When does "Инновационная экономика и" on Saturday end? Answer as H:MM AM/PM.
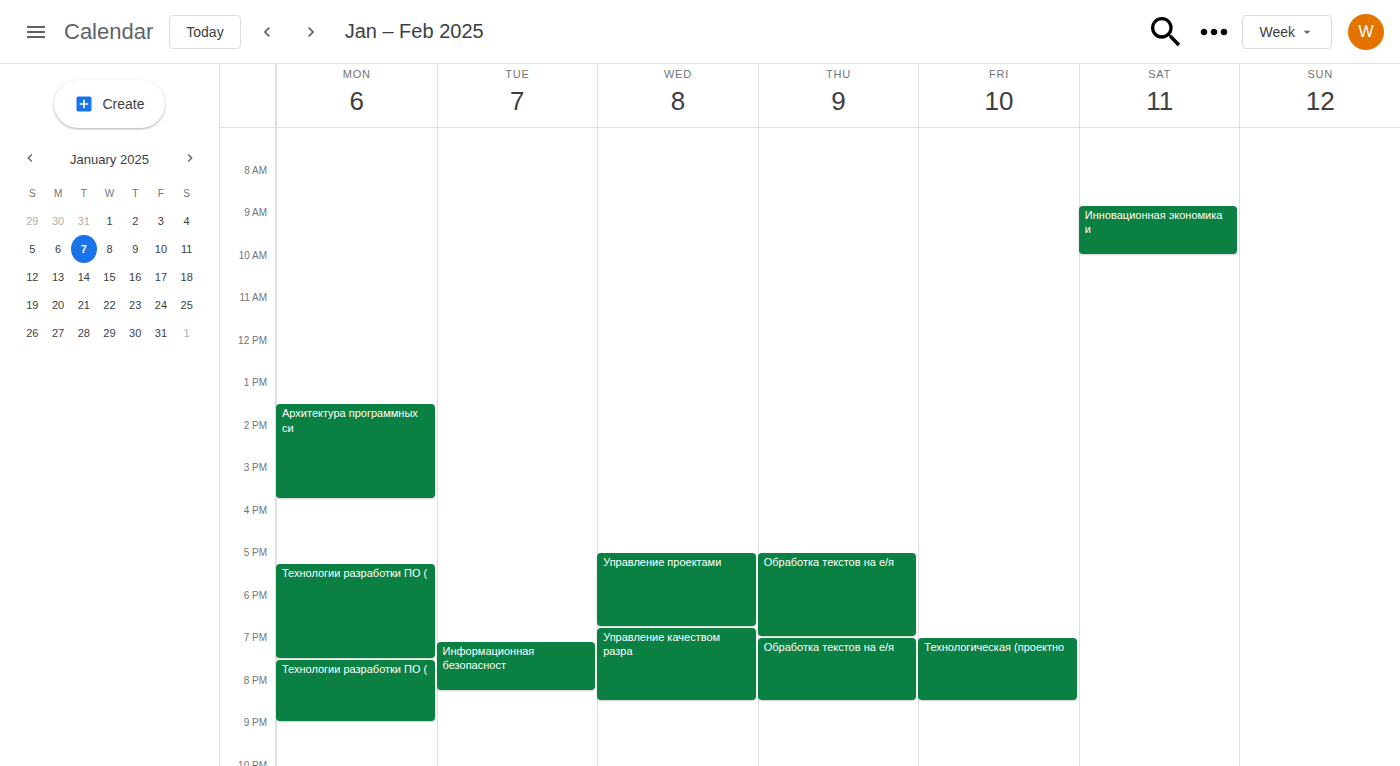
10:00 AM